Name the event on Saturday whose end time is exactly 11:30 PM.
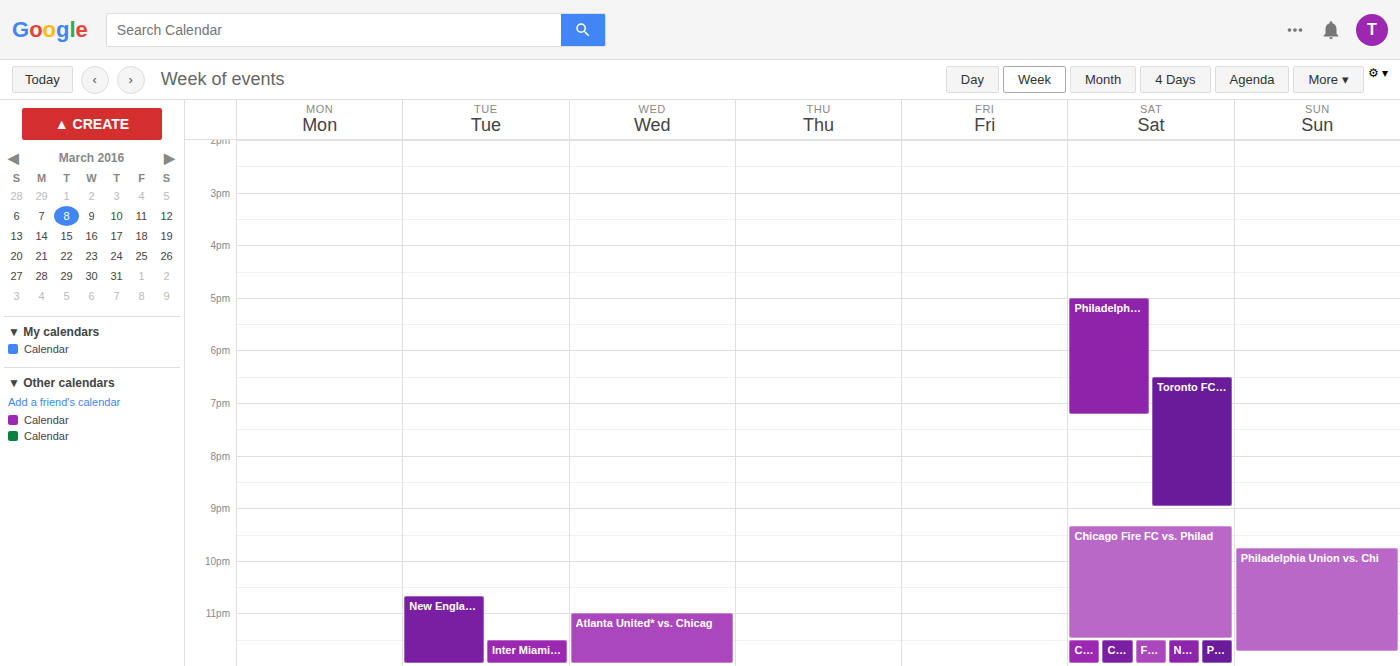
"Chicago Fire FC vs. Philad"